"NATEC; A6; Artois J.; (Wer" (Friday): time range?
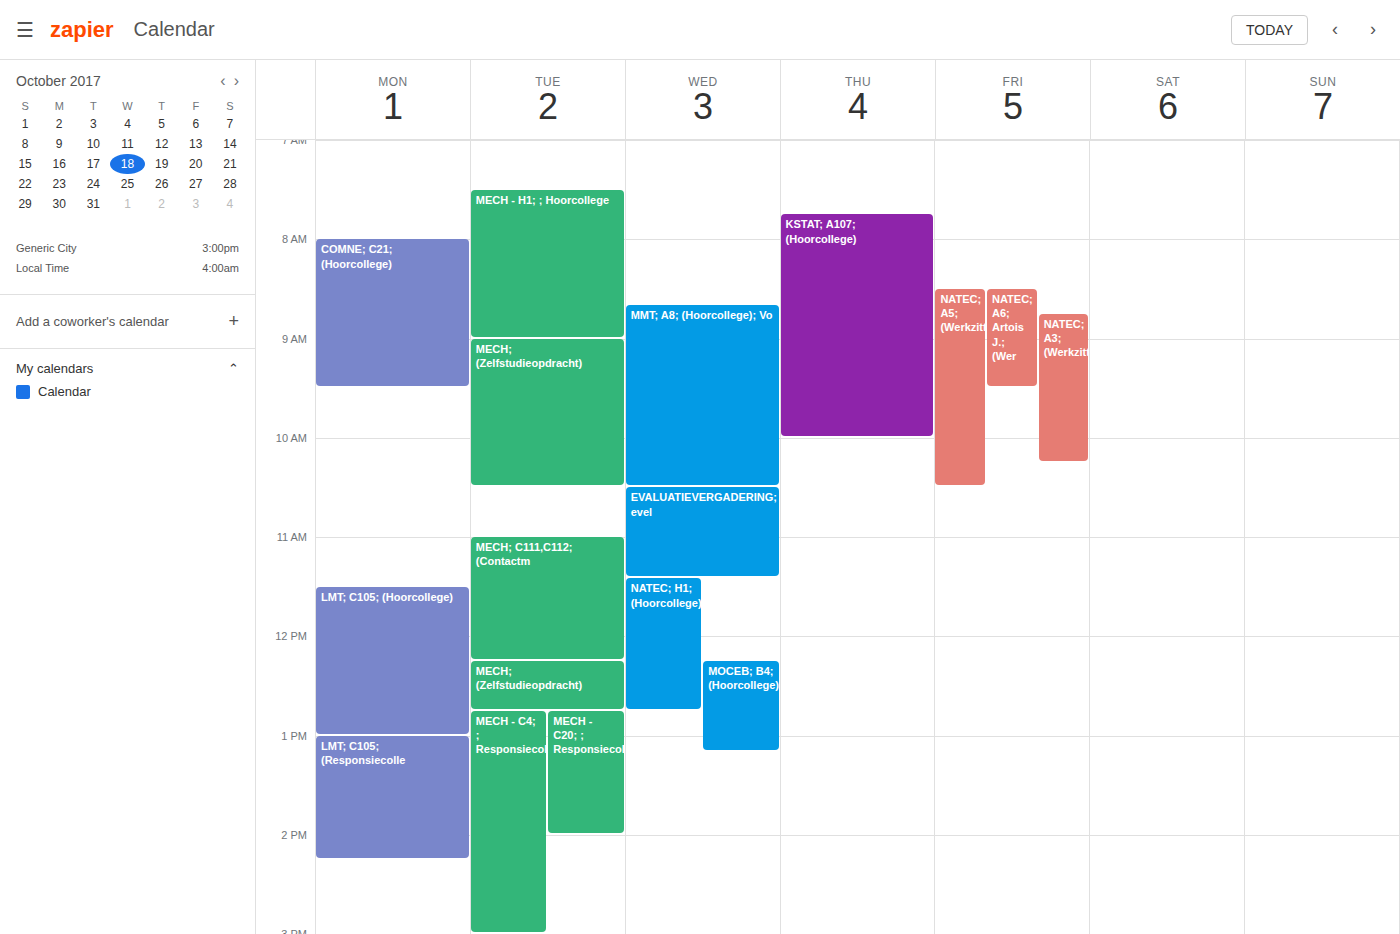
08:30 to 09:30